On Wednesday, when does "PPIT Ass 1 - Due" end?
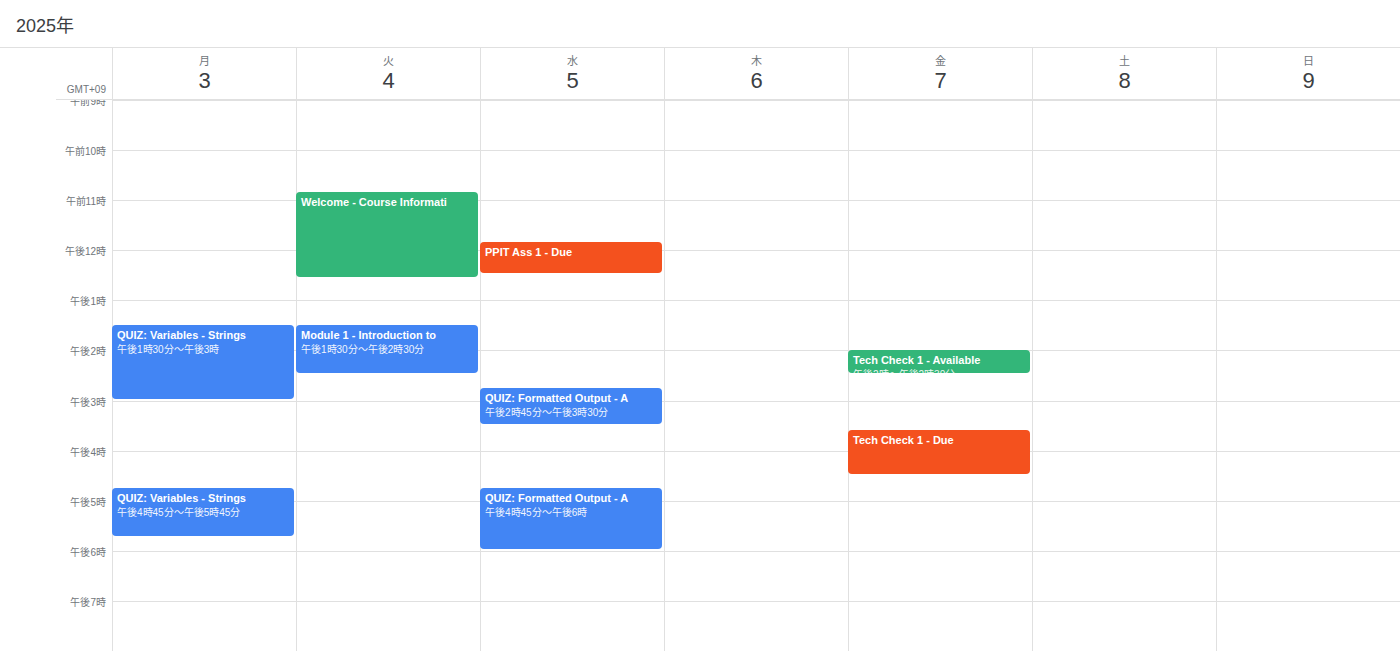
12:30